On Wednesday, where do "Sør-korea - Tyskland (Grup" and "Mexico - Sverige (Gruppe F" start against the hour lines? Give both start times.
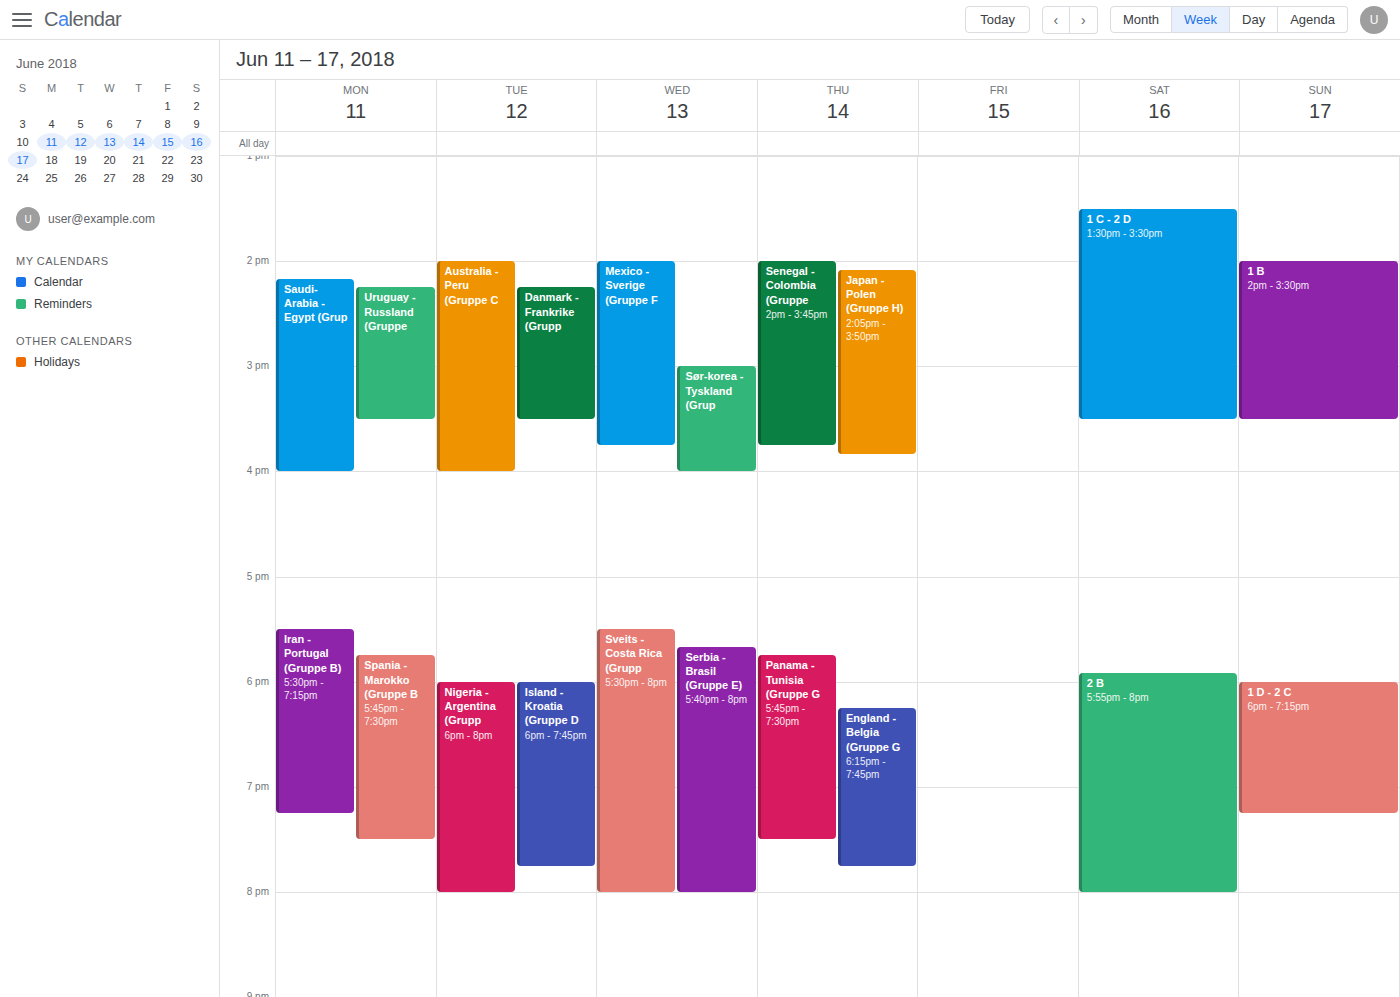
"Sør-korea - Tyskland (Grup": 3:00 PM, exactly on the 3 PM line. "Mexico - Sverige (Gruppe F": 2:00 PM, exactly on the 2 PM line.